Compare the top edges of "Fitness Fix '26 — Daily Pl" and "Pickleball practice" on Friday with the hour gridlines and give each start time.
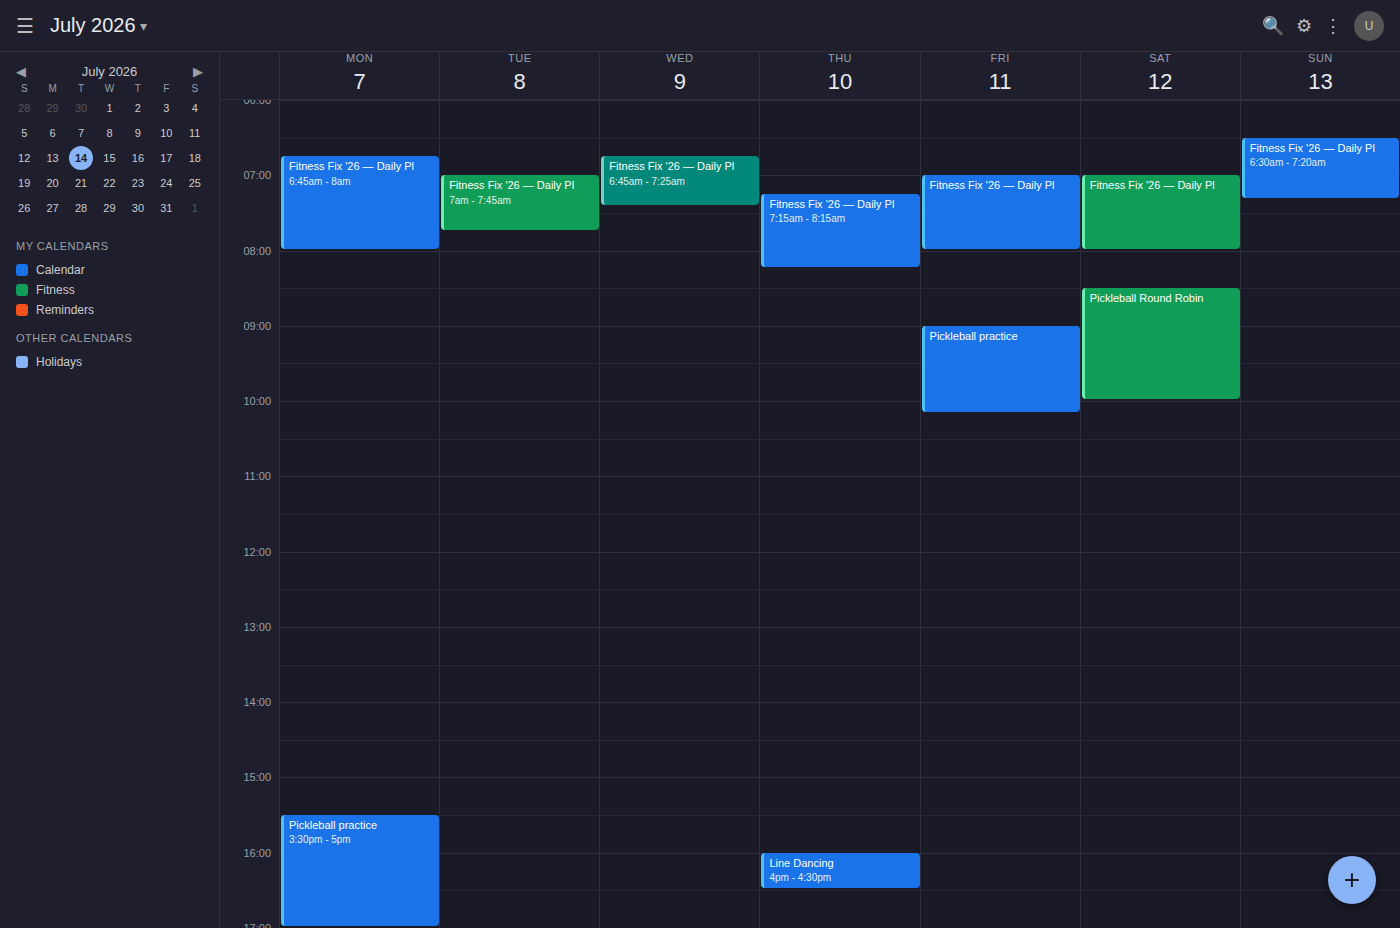
"Fitness Fix '26 — Daily Pl": 7:00 AM, exactly on the 7 AM line. "Pickleball practice": 9:00 AM, exactly on the 9 AM line.